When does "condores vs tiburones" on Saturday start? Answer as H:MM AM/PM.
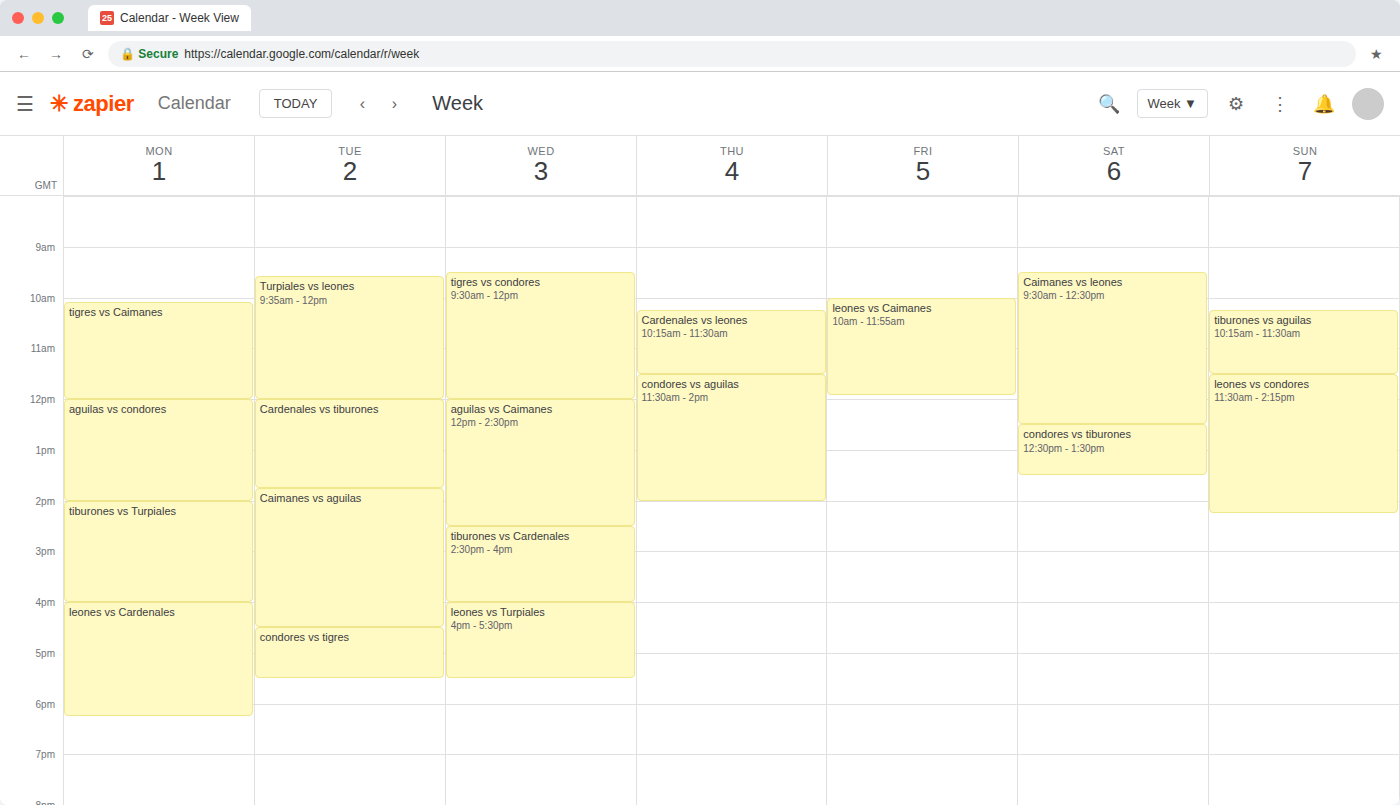
12:30 PM